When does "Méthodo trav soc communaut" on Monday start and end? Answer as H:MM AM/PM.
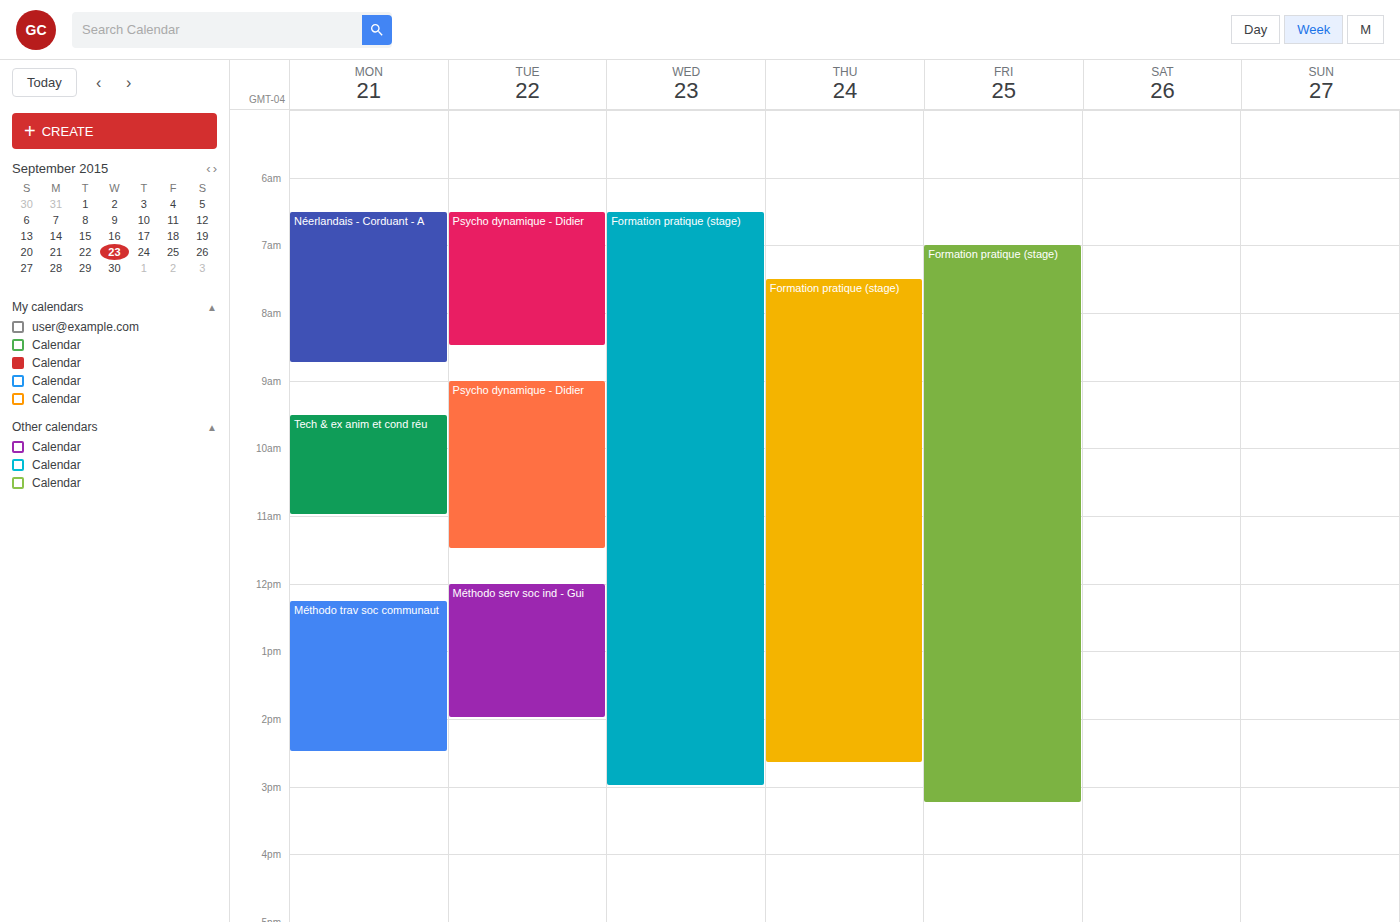
12:15 PM to 2:30 PM